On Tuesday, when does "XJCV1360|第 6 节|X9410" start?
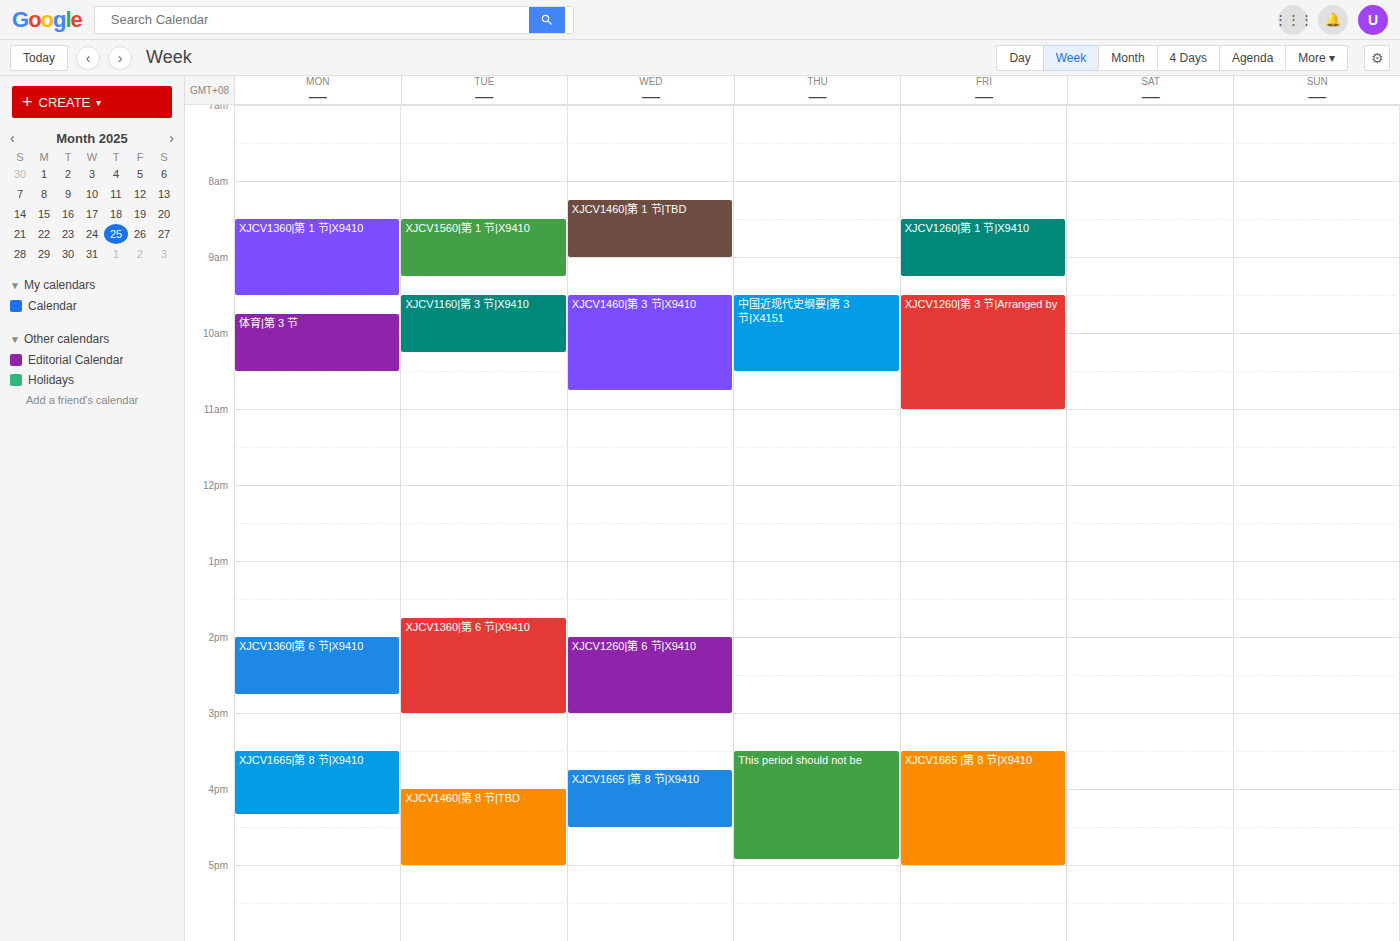
1:45 PM